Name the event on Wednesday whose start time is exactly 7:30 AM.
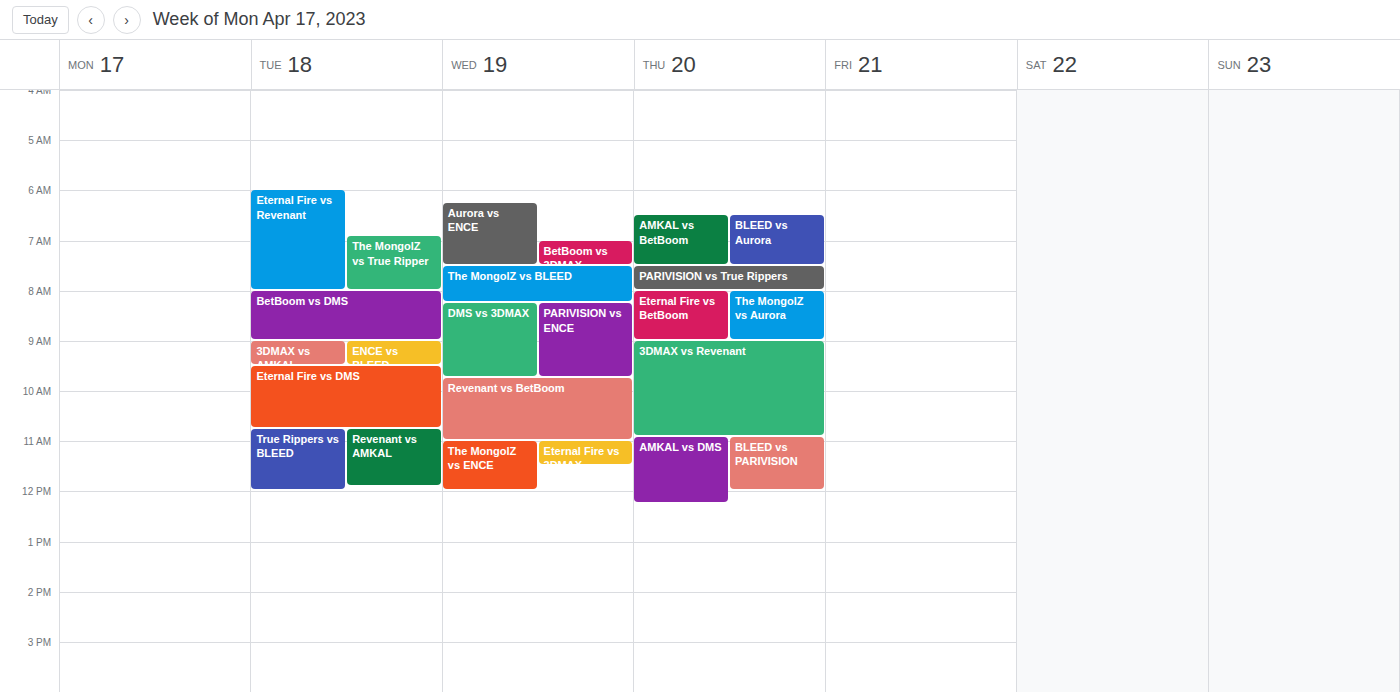
"The MongolZ vs BLEED"